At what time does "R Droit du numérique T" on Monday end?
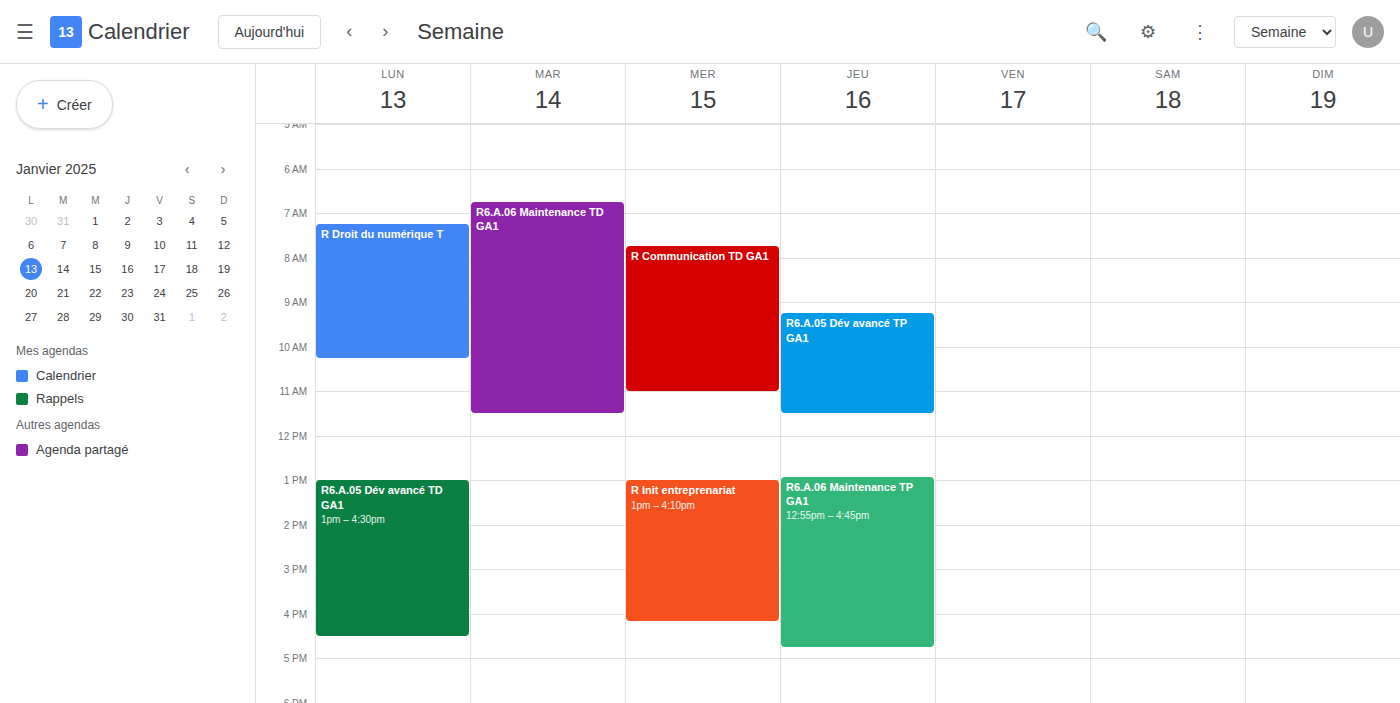
10:15 AM